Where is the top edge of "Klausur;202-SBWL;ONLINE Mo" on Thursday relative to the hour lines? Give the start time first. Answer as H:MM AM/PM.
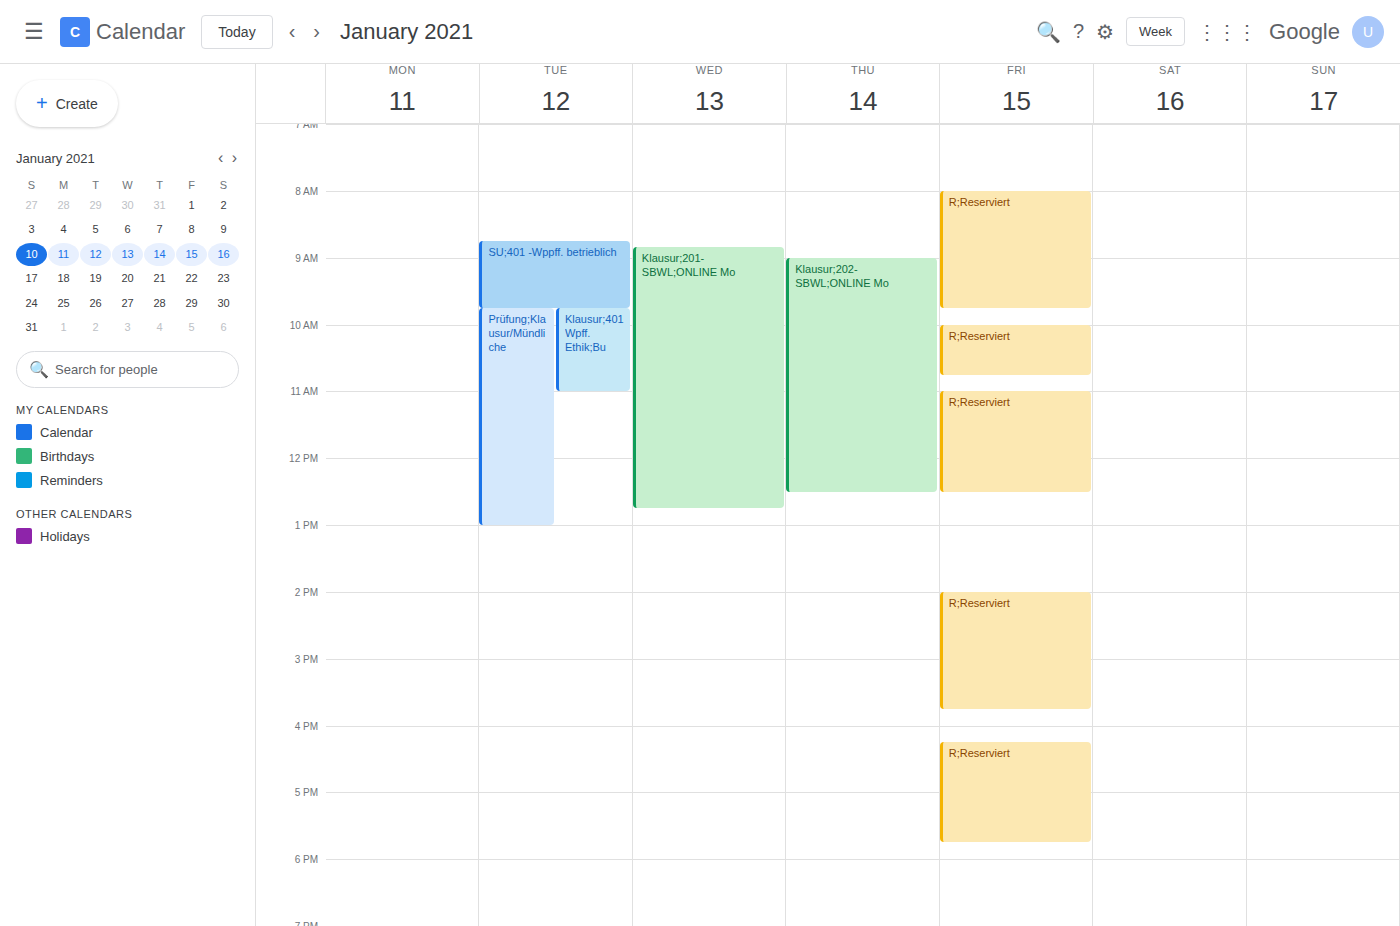
9:00 AM -- exactly on the 9 AM line.